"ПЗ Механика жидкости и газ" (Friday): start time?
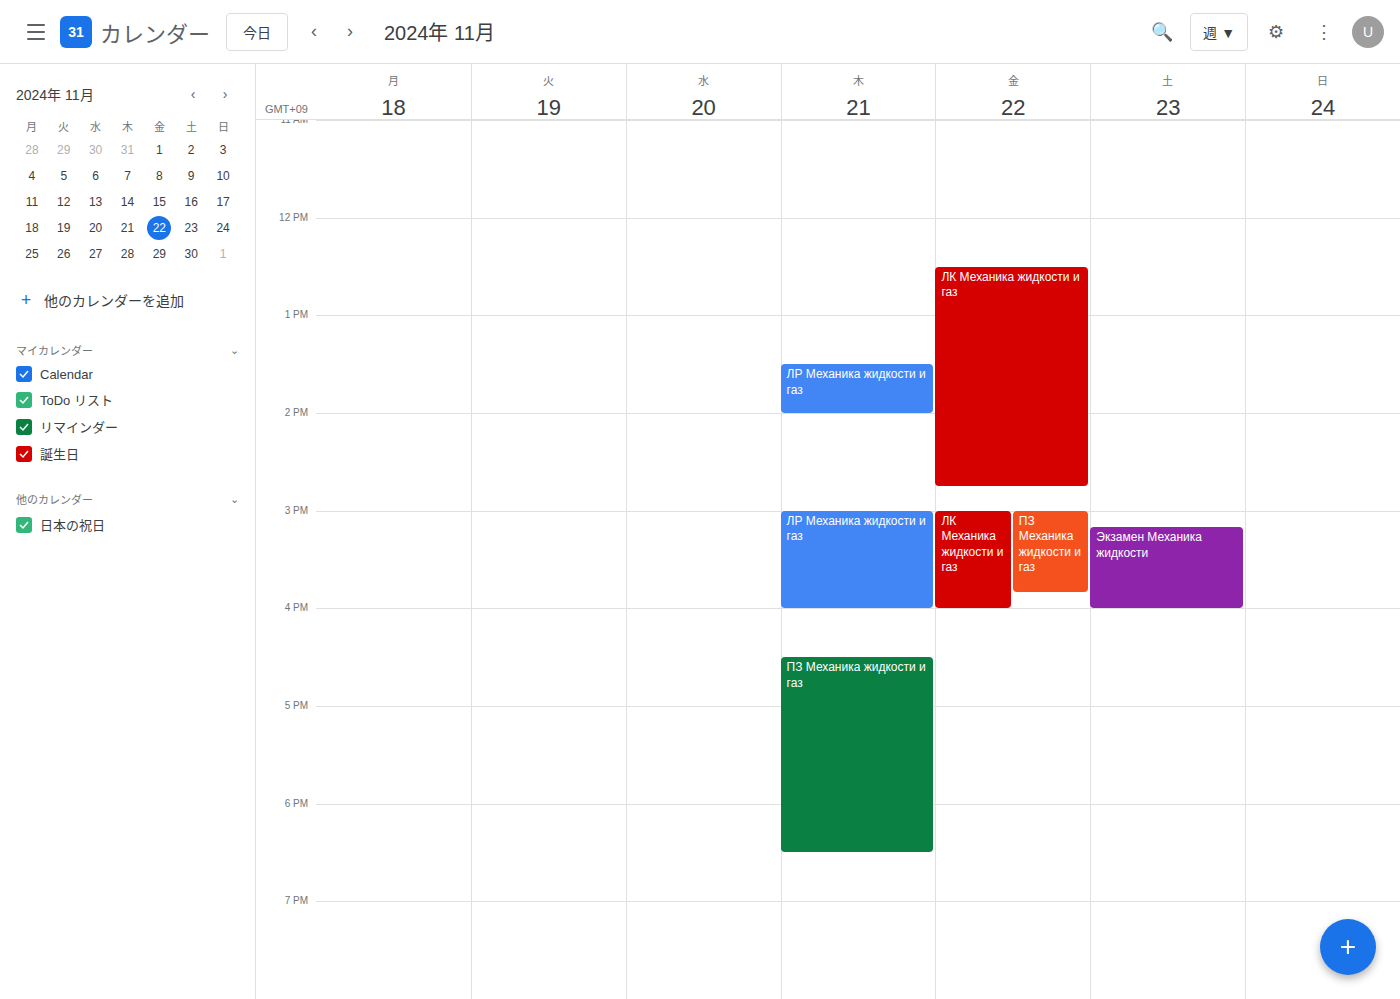
3:00 PM